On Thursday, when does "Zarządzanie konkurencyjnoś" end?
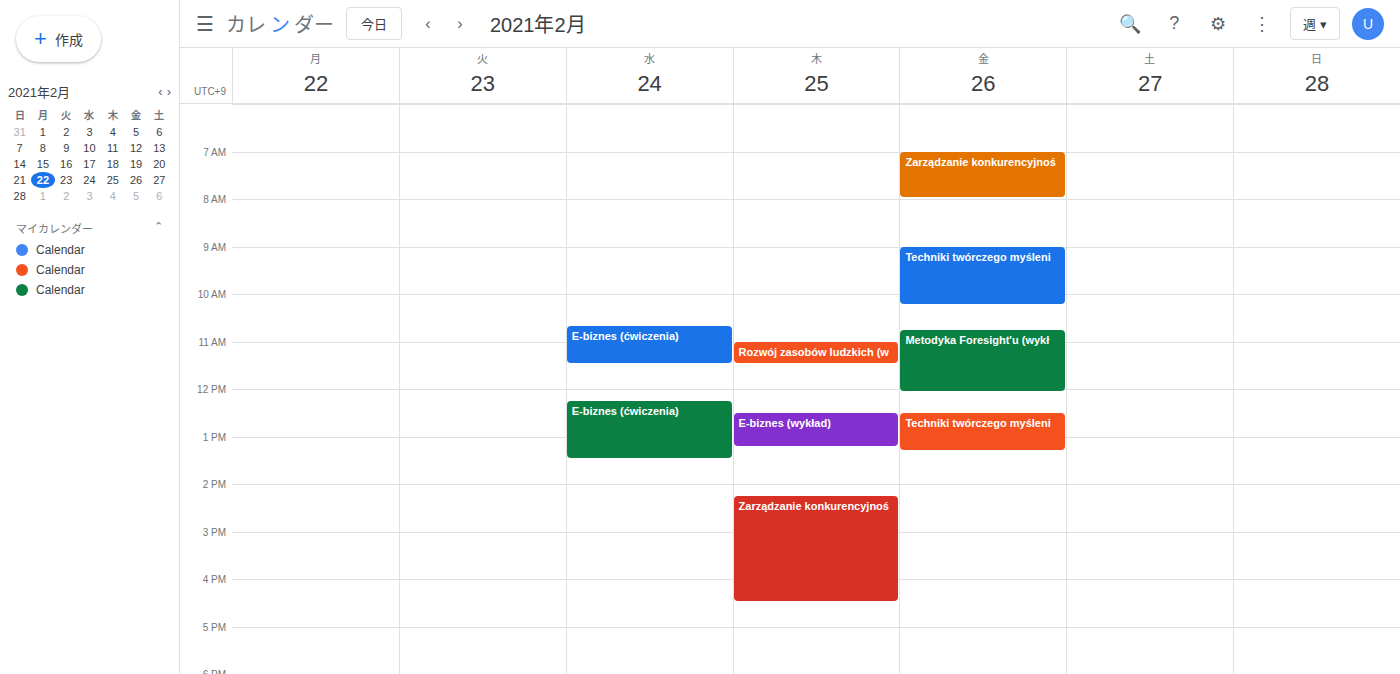
4:30 PM